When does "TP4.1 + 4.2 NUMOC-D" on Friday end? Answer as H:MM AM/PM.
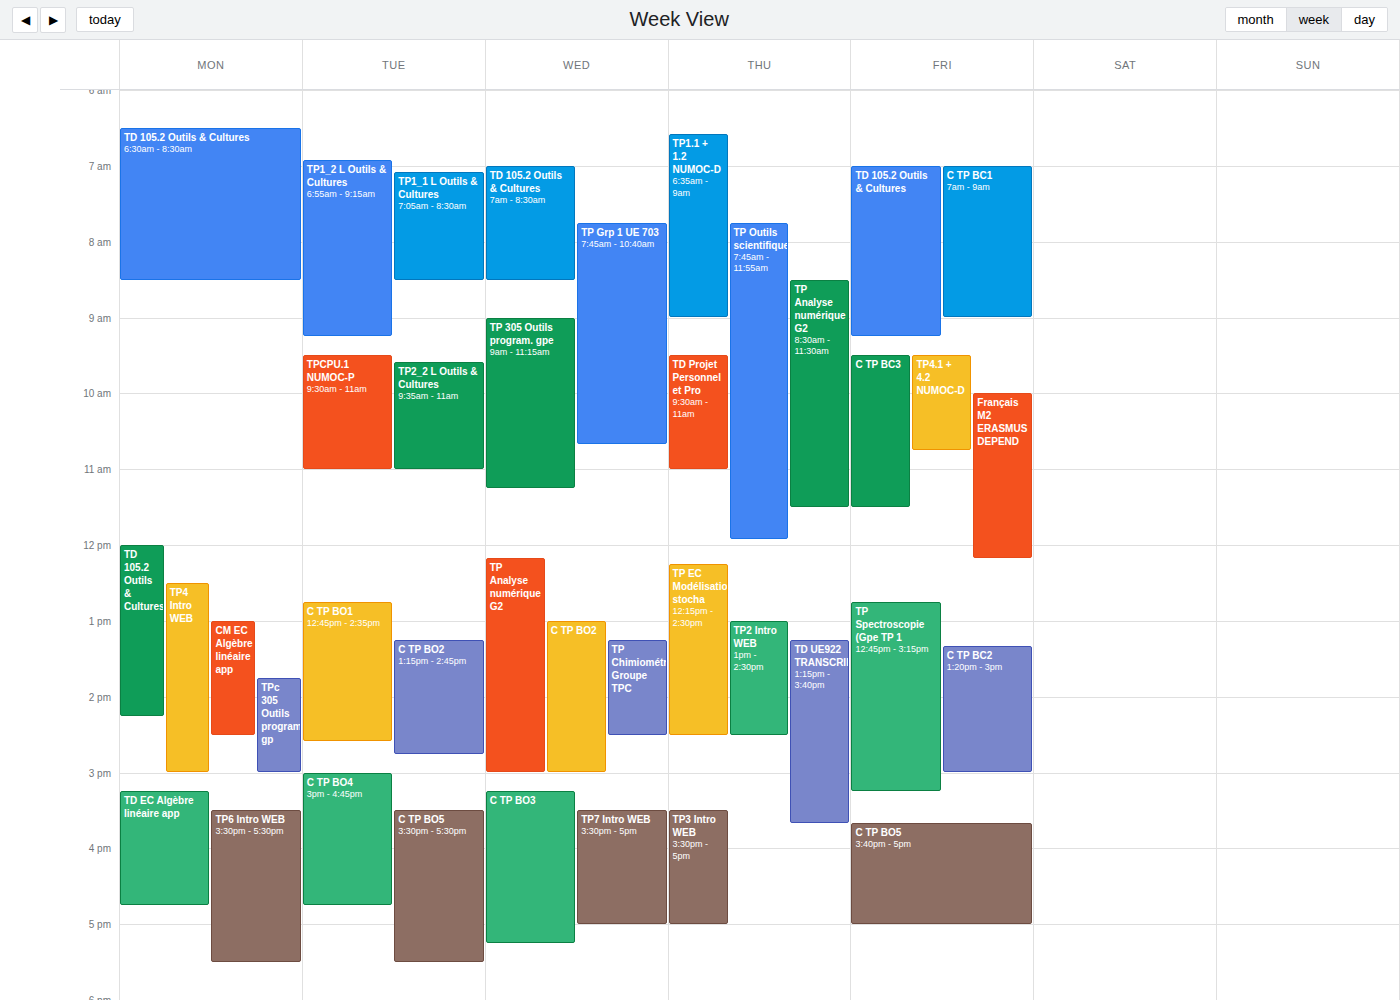
10:45 AM